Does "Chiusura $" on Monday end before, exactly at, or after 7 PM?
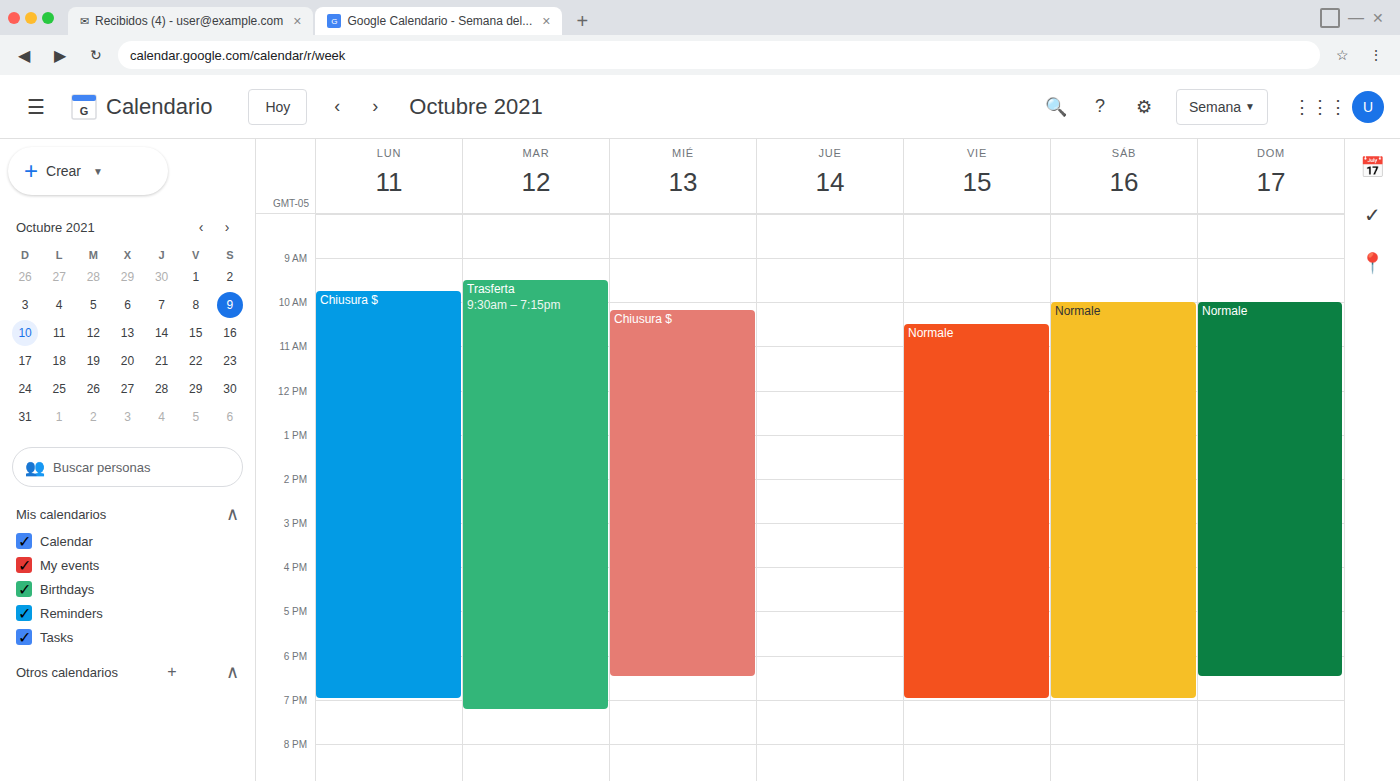
7:00 PM -- exactly at 7 PM, on the 7 PM line.